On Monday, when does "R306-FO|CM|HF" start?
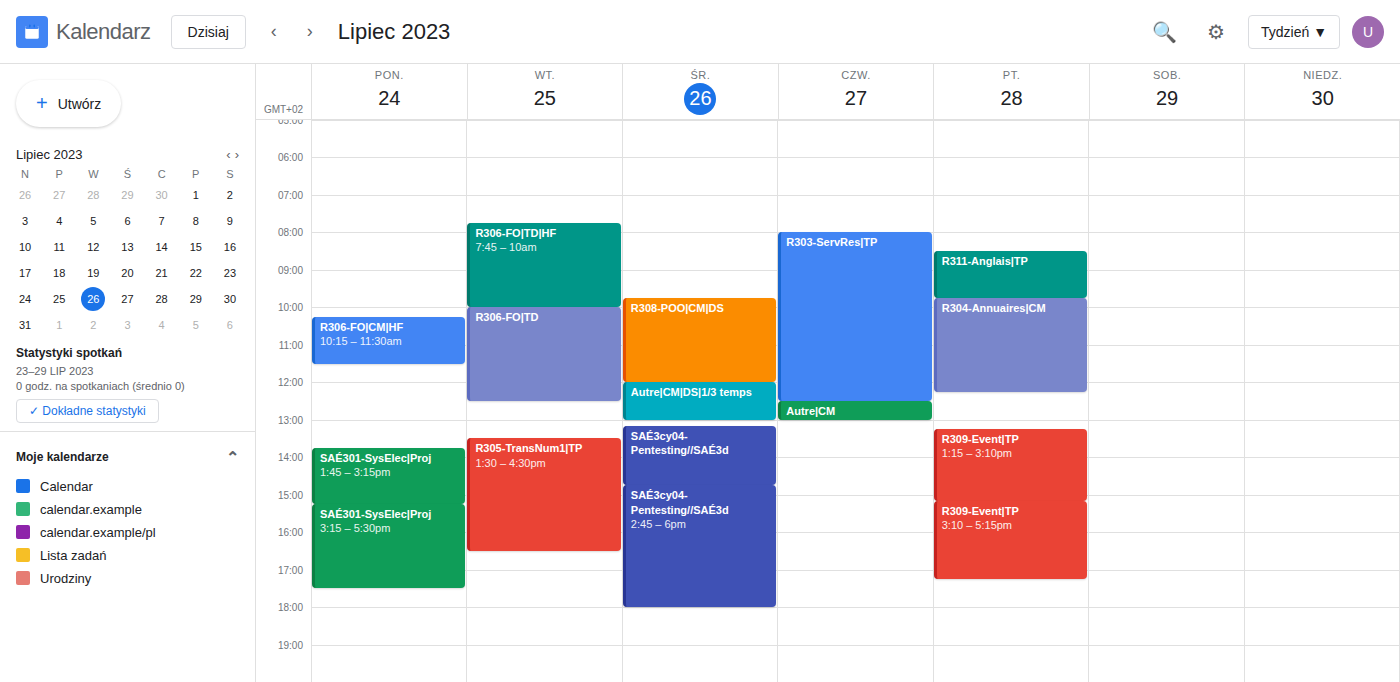
10:15 AM